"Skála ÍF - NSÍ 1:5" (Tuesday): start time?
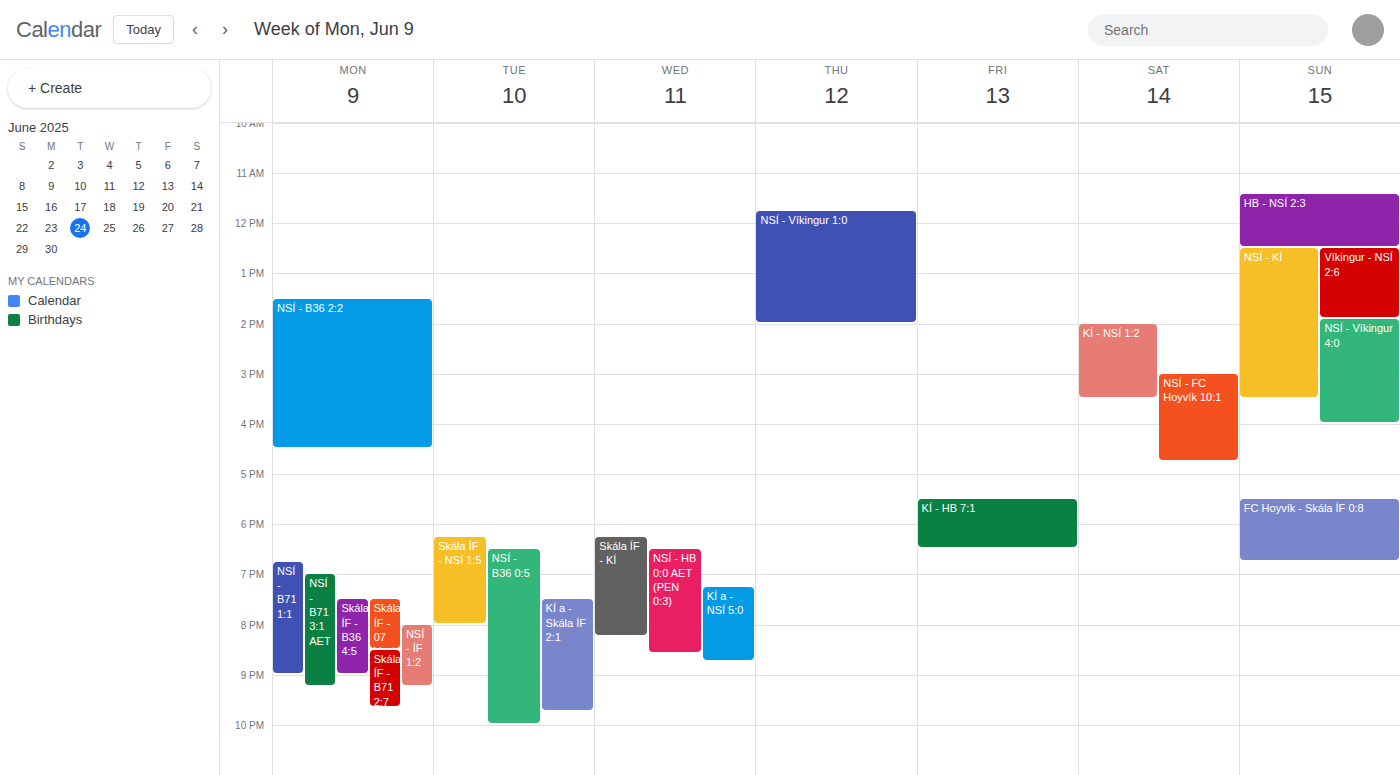
6:15 PM